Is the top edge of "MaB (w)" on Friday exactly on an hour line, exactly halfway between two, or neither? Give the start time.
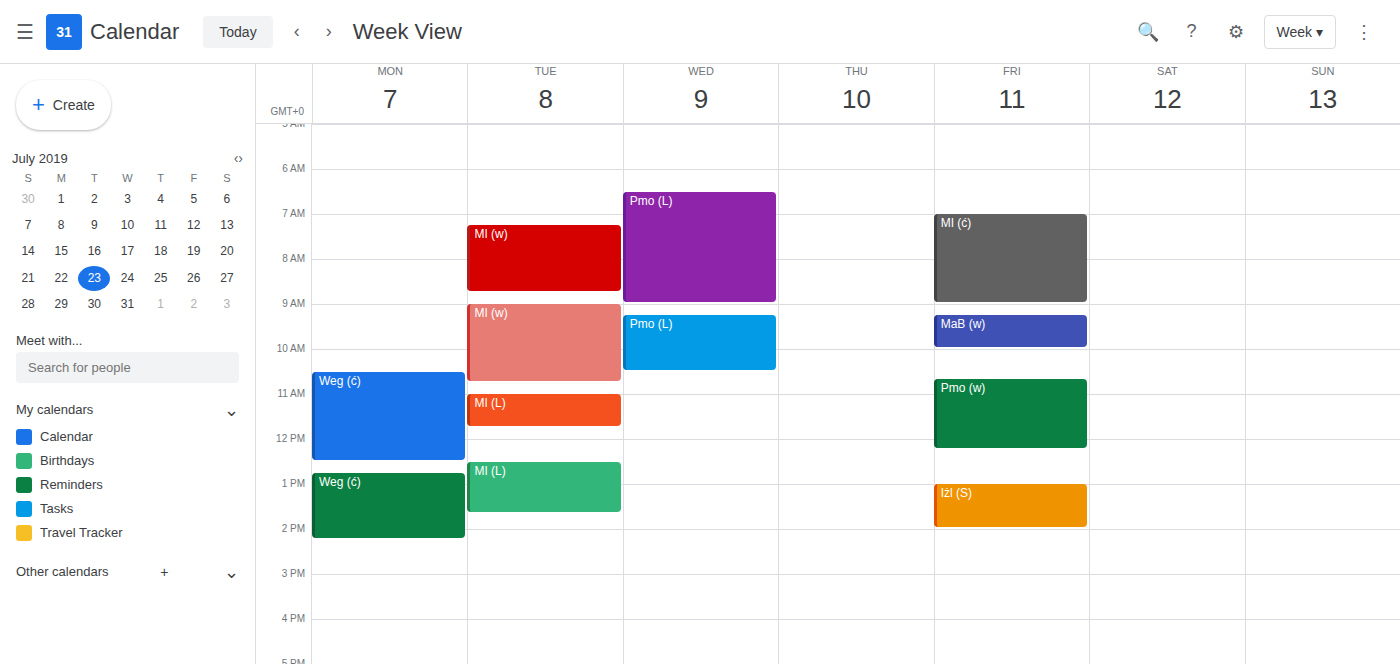
09:15 -- neither: a quarter of the way from the 09:00 line to the 10:00 line.